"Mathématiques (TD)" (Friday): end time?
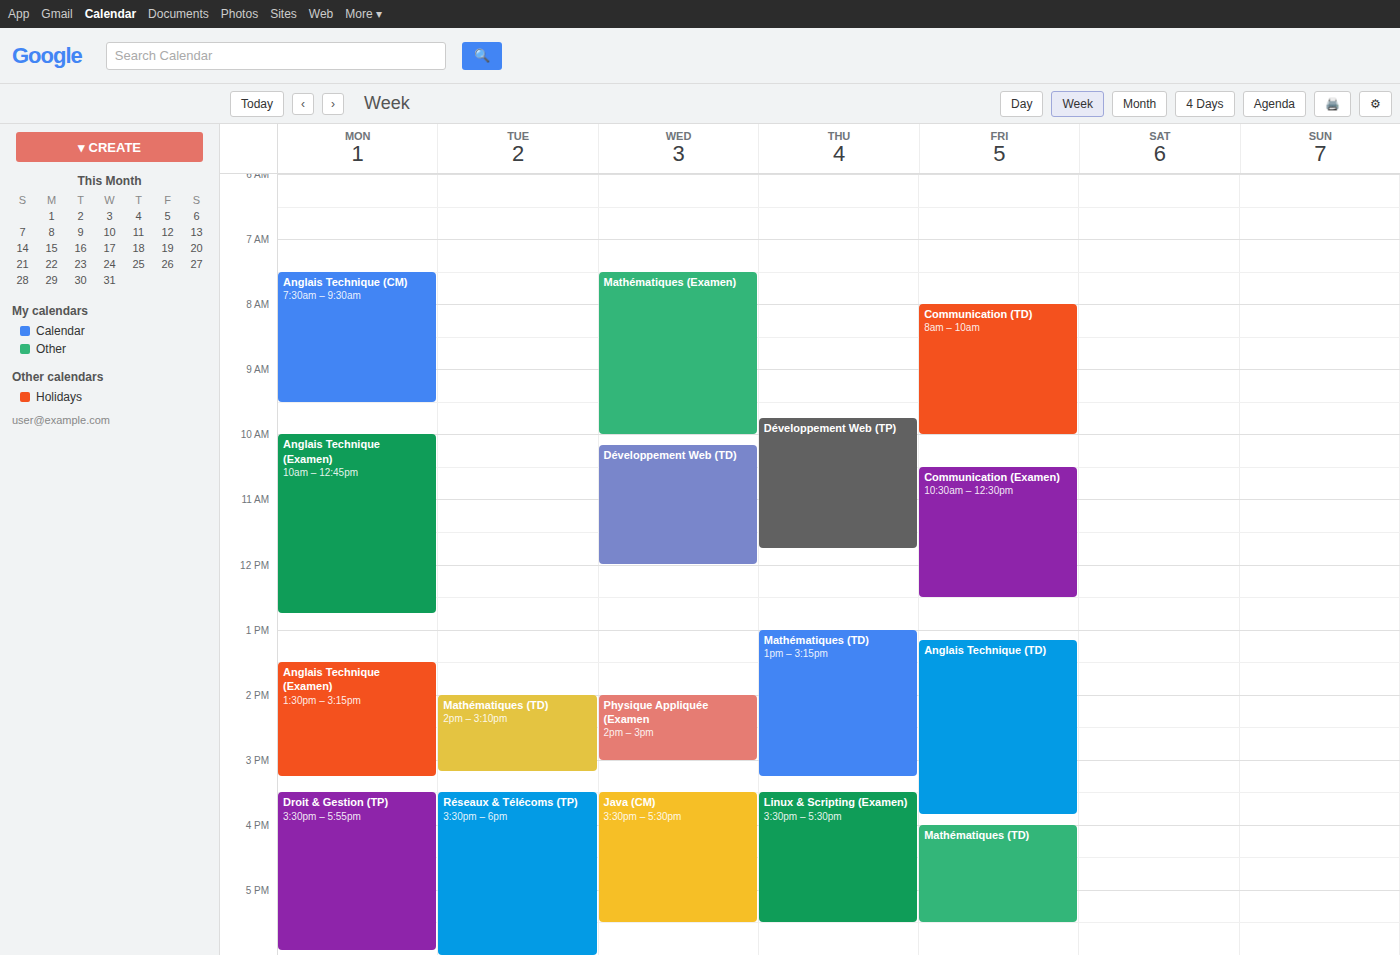
5:30 PM